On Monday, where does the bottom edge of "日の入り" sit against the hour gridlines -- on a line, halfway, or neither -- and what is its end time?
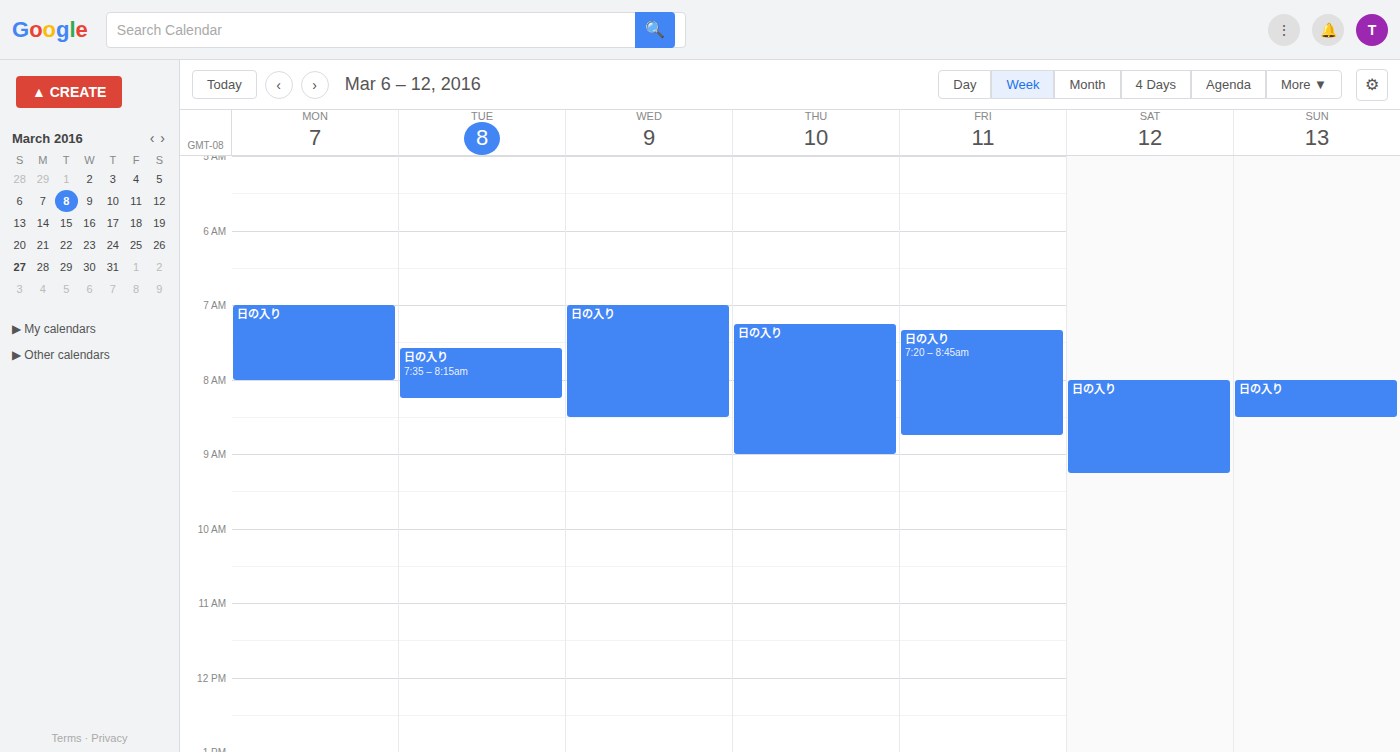
8:00 AM -- exactly on the 8 AM line.